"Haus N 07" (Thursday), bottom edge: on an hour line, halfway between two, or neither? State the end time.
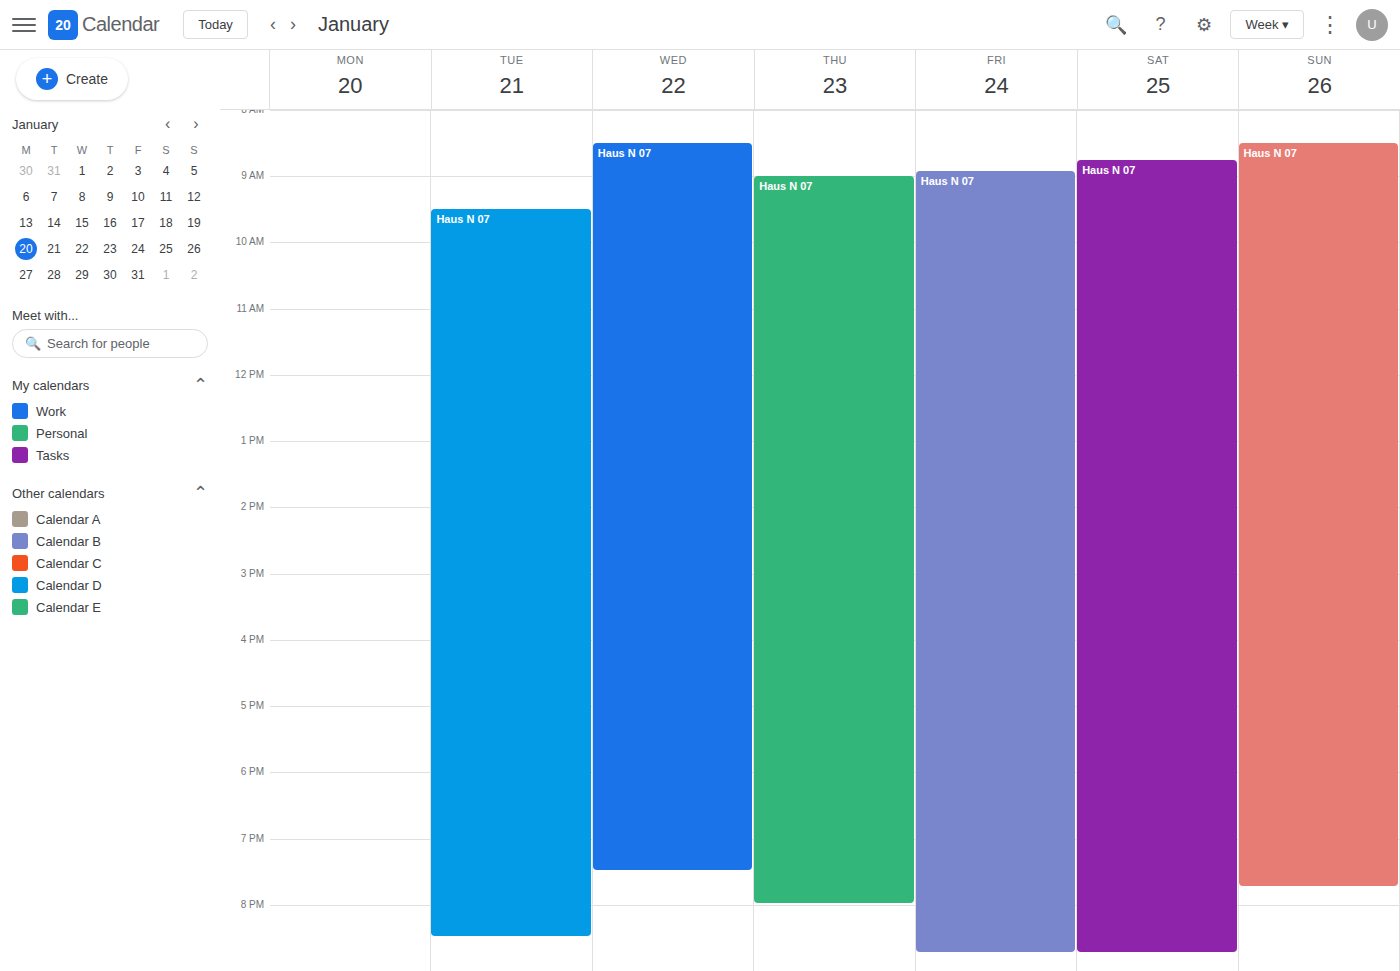
20:00 -- exactly on the 20:00 line.